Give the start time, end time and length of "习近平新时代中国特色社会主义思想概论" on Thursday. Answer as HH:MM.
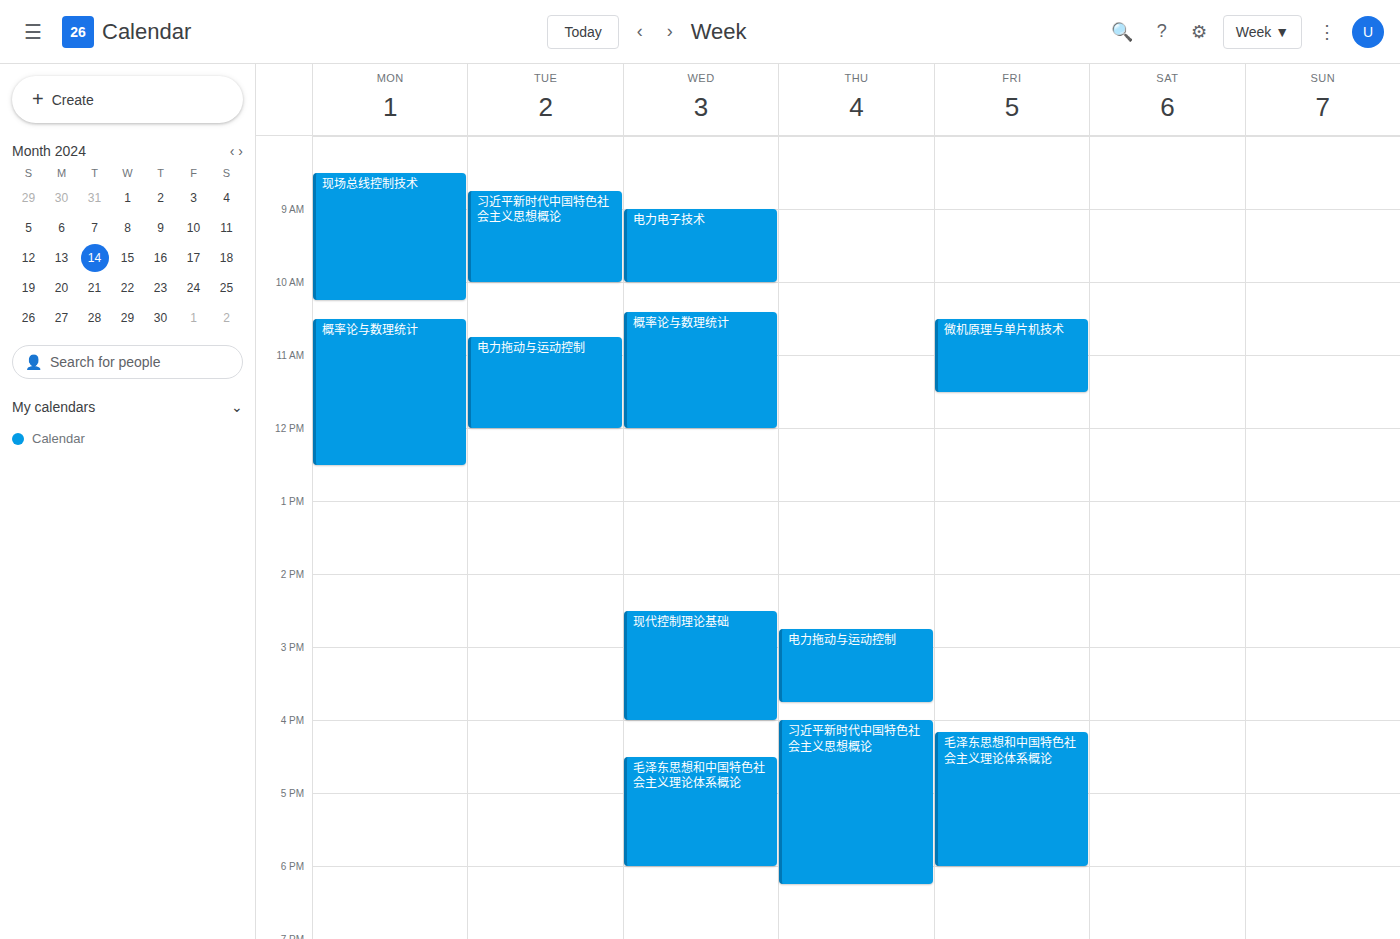
16:00 to 18:15, 2 hours 15 minutes